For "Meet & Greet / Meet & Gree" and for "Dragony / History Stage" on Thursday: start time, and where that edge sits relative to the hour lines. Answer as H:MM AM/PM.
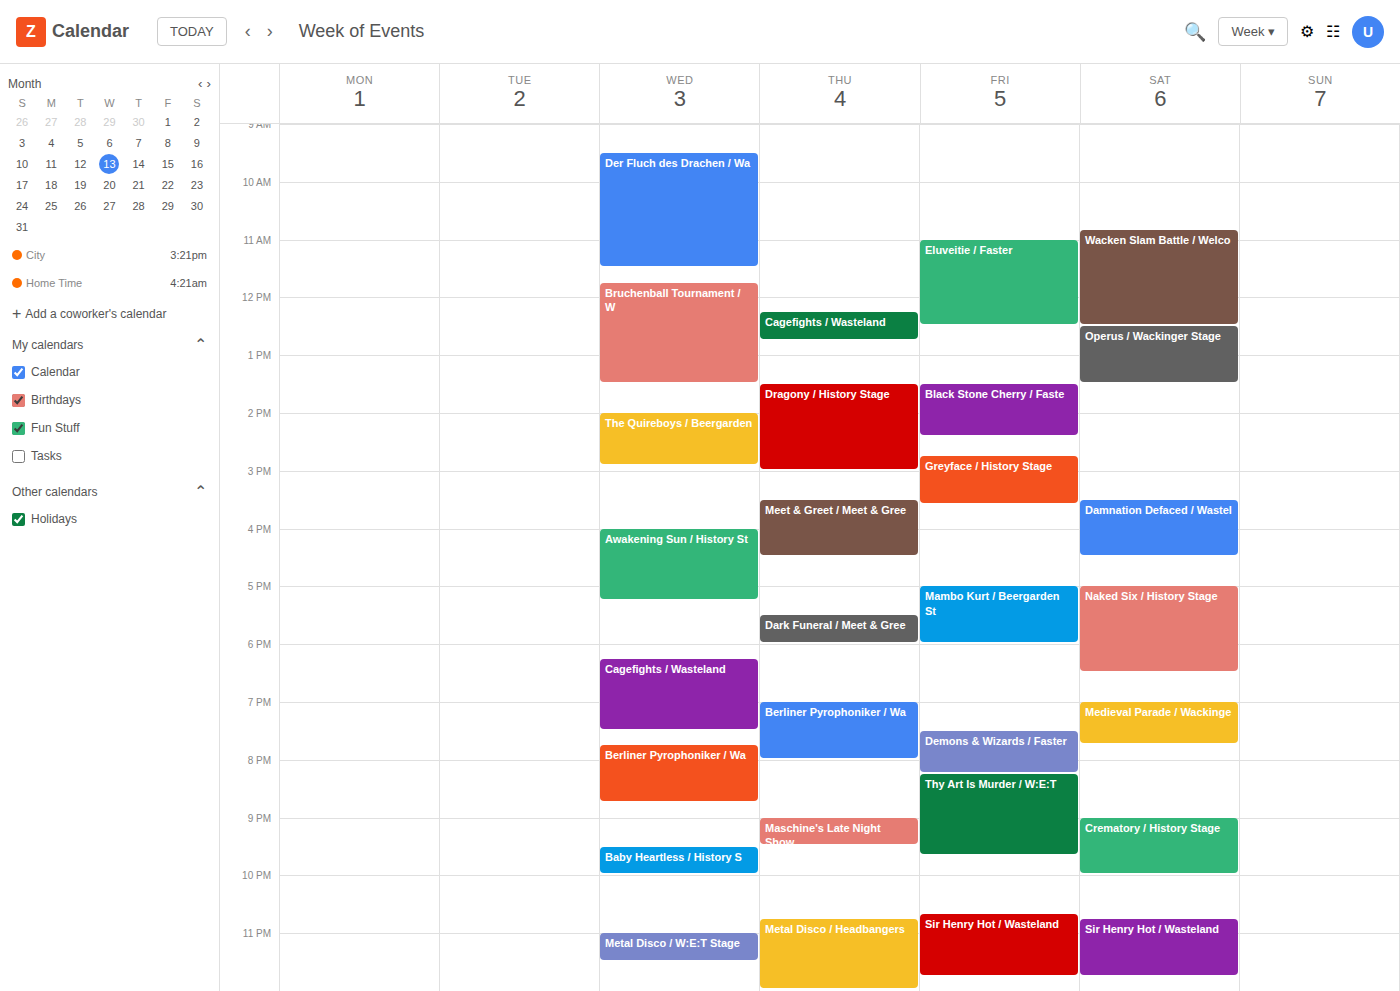
"Meet & Greet / Meet & Gree": 3:30 PM, halfway between the 3 PM and 4 PM lines. "Dragony / History Stage": 1:30 PM, halfway between the 1 PM and 2 PM lines.